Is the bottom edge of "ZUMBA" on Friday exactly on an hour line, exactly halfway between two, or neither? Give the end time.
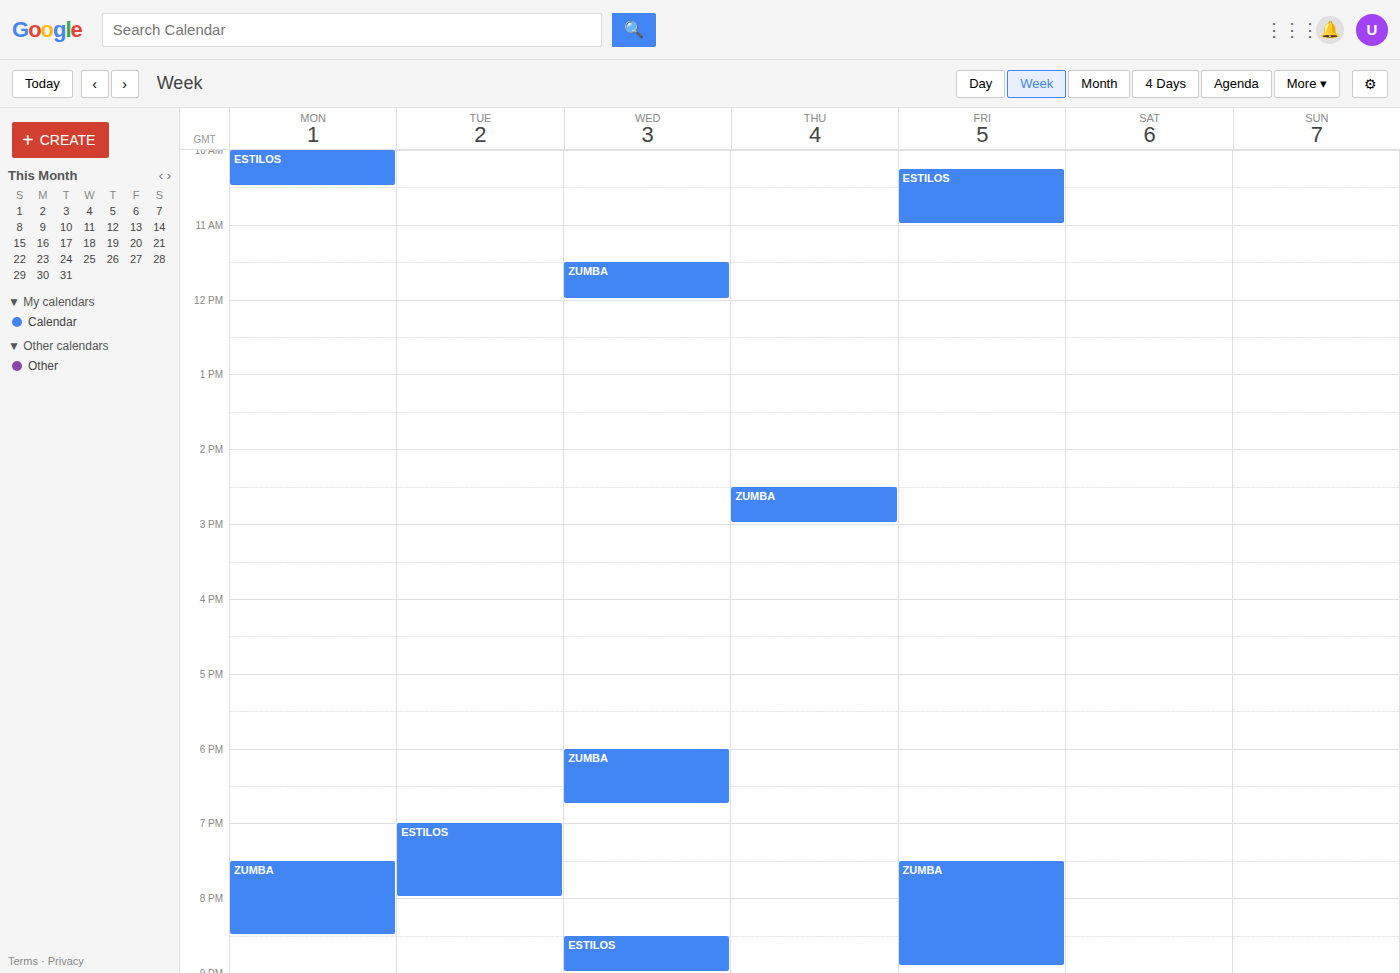
8:55 PM -- neither: 55 minutes below the 8 PM line and 5 minutes above the 9 PM line.